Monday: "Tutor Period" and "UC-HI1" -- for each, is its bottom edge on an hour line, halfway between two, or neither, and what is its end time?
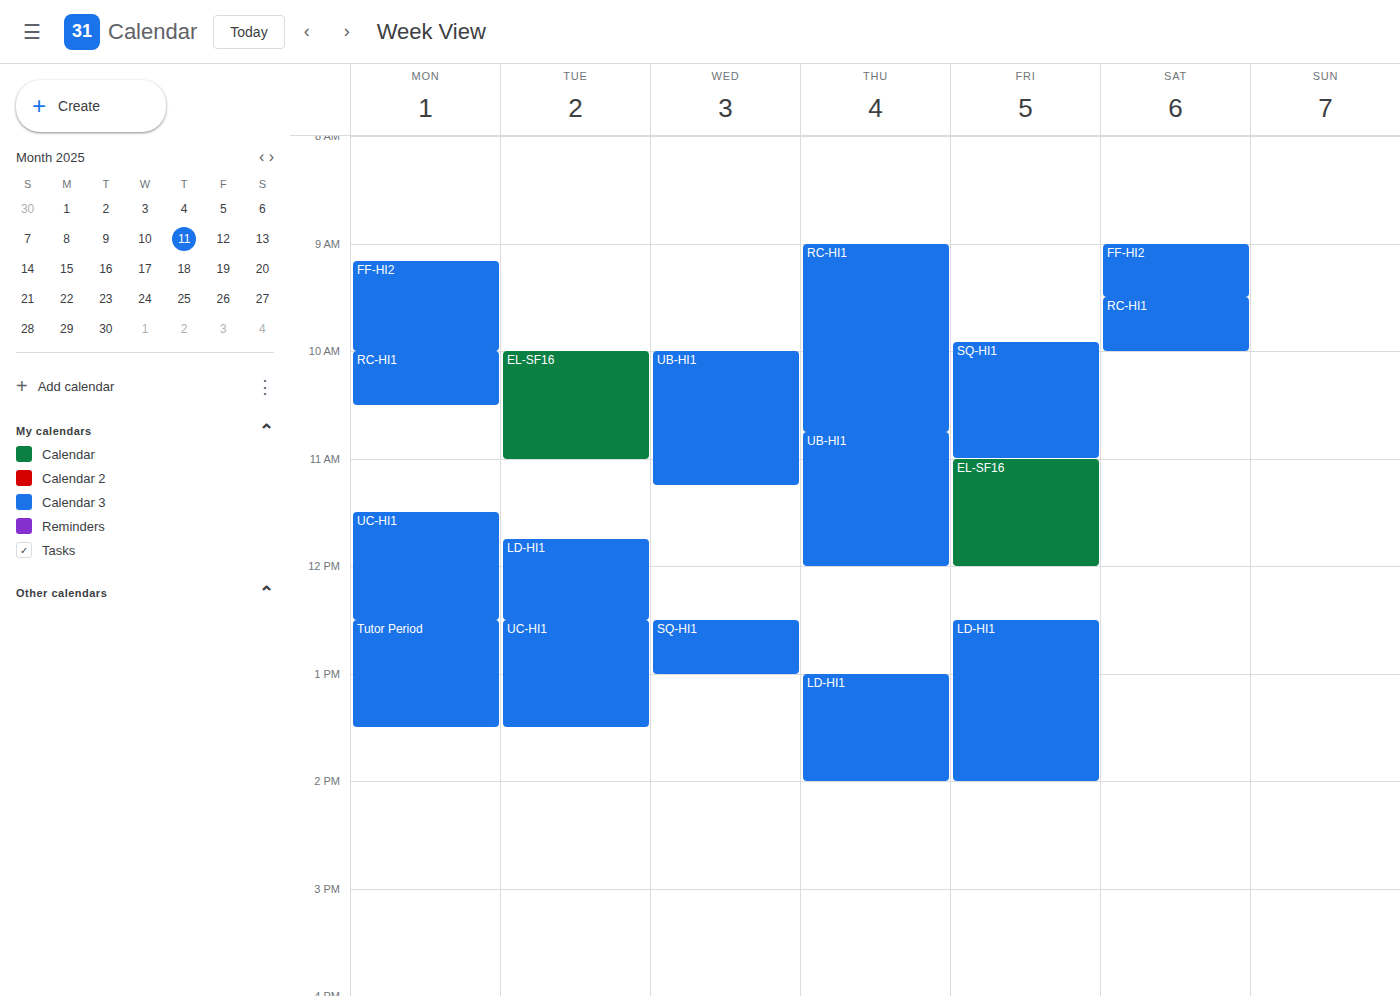
"Tutor Period": 1:30 PM, halfway between the 1 PM and 2 PM lines. "UC-HI1": 12:30 PM, halfway between the 12 PM and 1 PM lines.